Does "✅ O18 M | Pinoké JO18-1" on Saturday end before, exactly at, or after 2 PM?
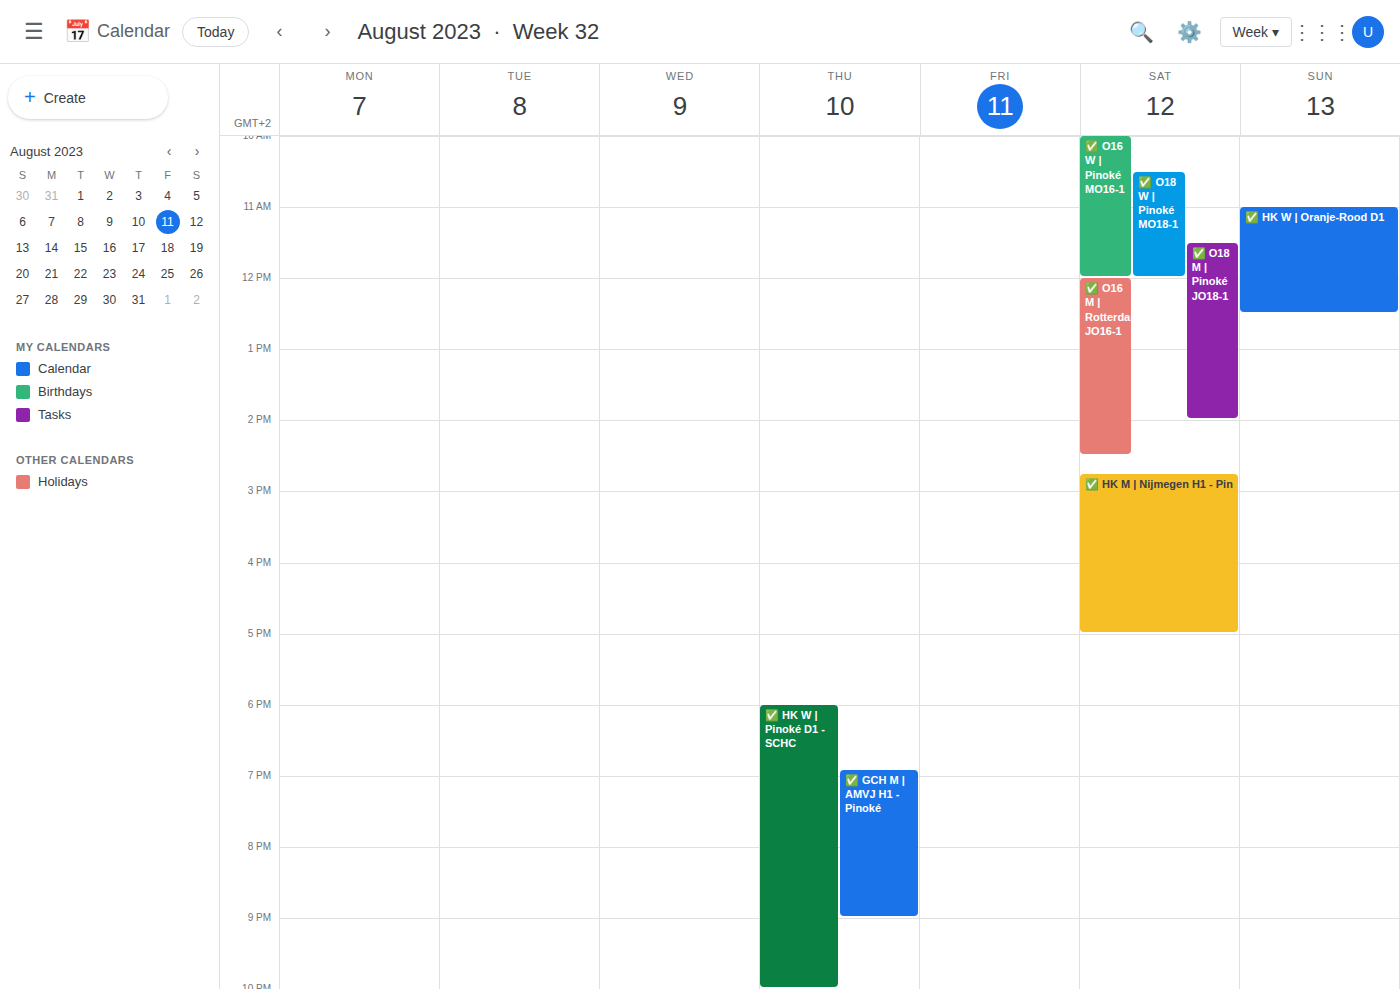
2:00 PM -- exactly at 2 PM, on the 2 PM line.